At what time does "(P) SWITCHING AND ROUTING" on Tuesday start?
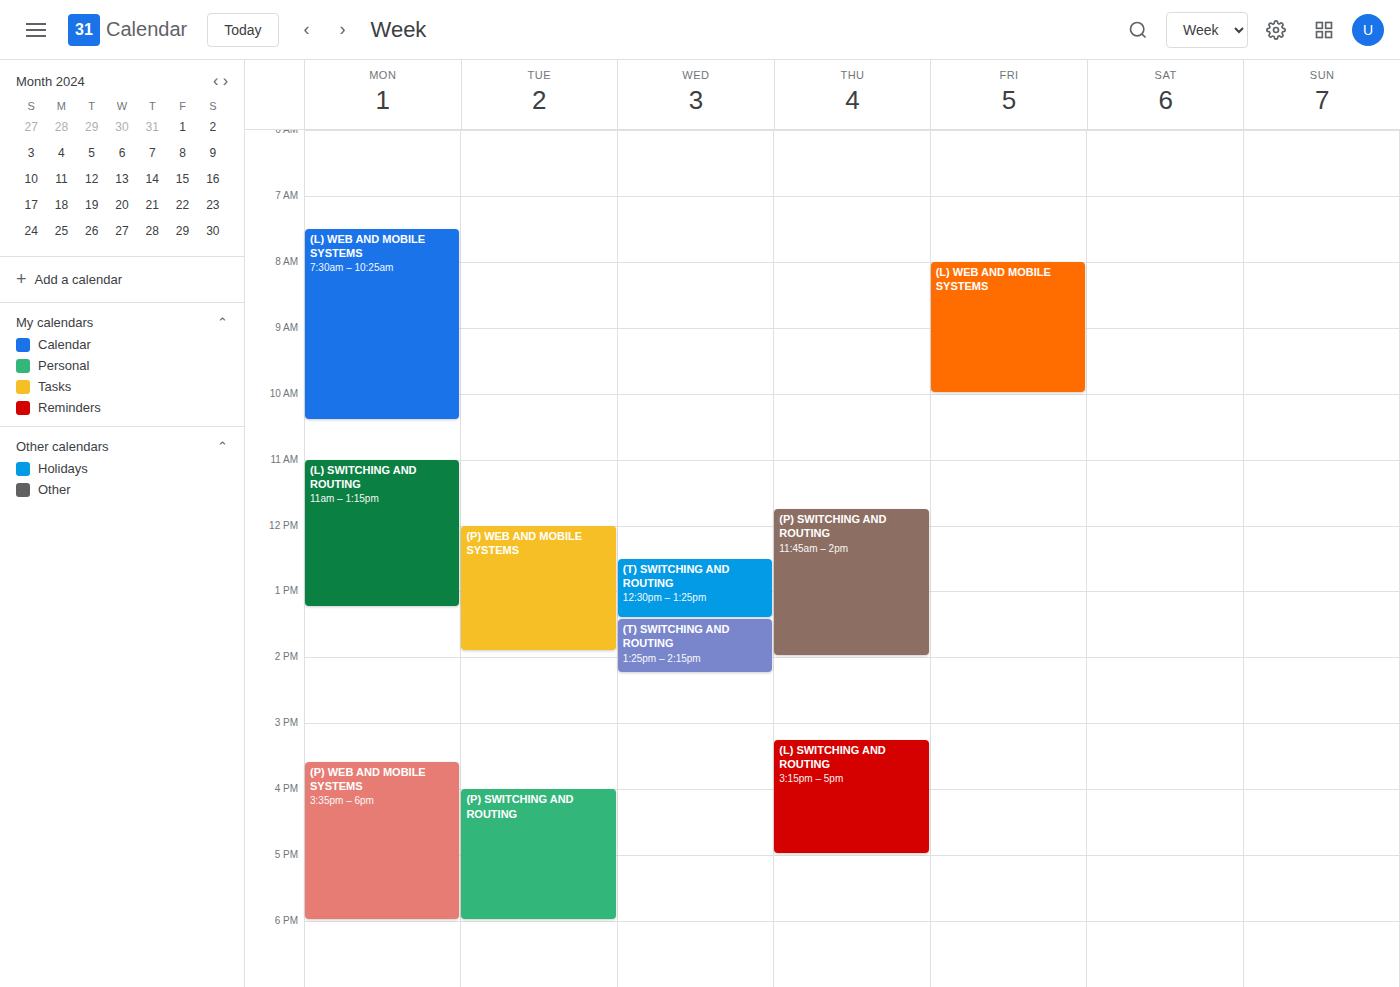
4:00 PM